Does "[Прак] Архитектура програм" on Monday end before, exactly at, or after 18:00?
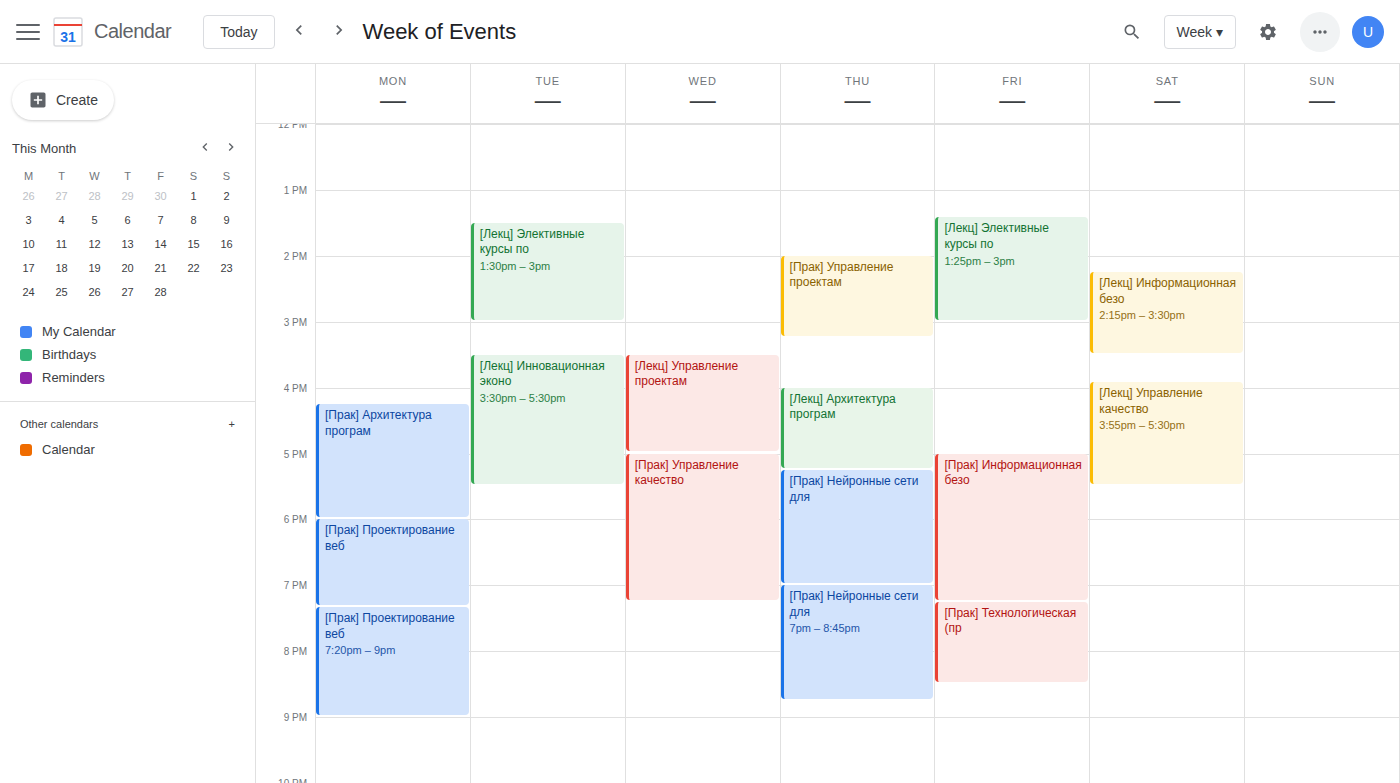
18:00 -- exactly at 18:00, on the 18:00 line.